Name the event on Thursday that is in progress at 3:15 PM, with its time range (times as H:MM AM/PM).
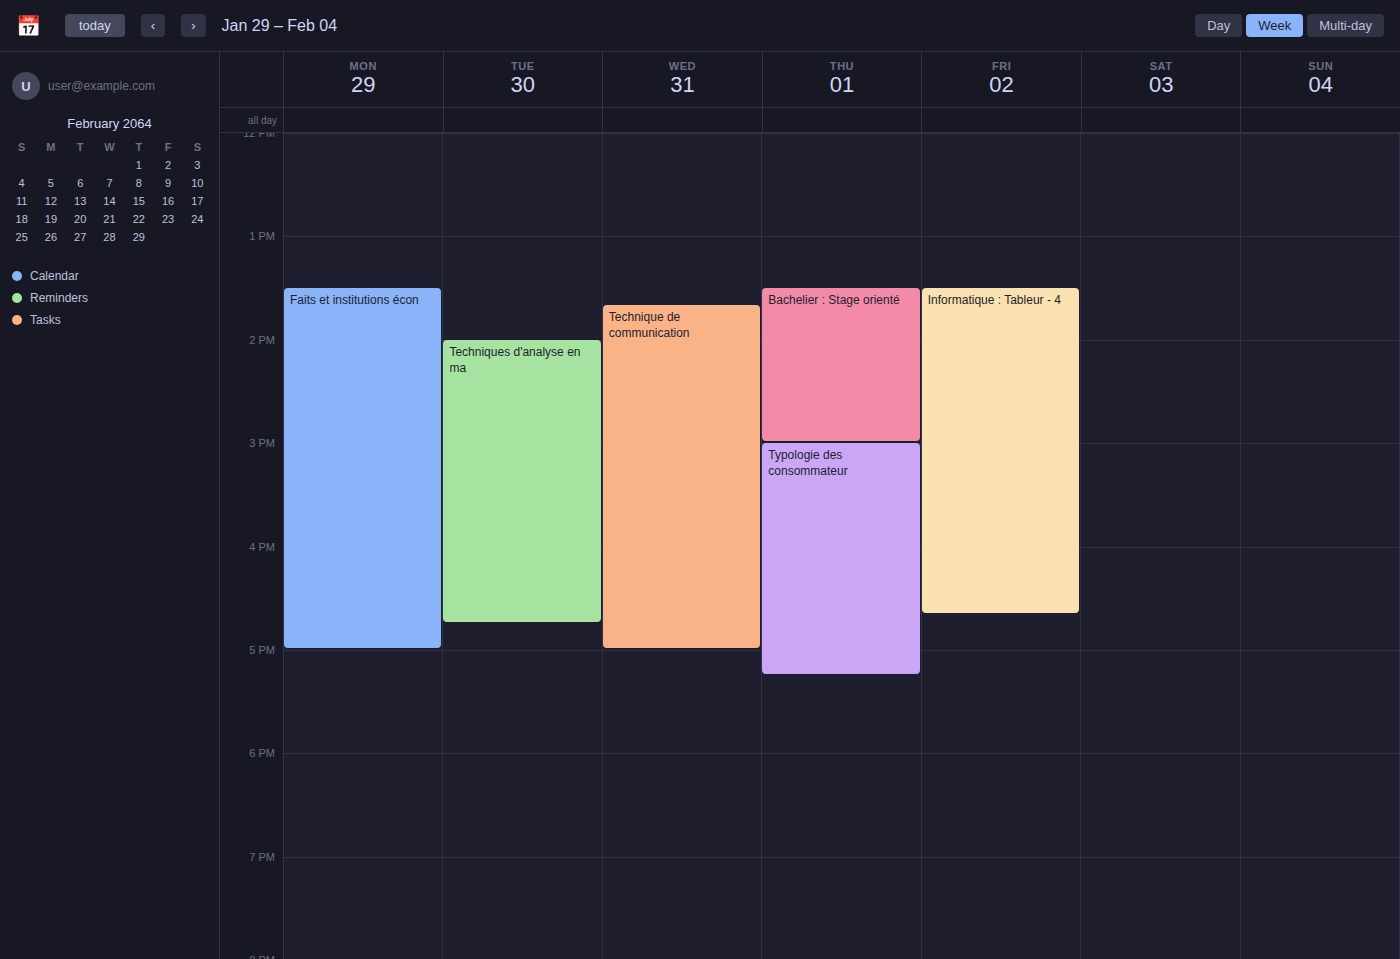
"Typologie des consommateur", 3:00 PM to 5:15 PM